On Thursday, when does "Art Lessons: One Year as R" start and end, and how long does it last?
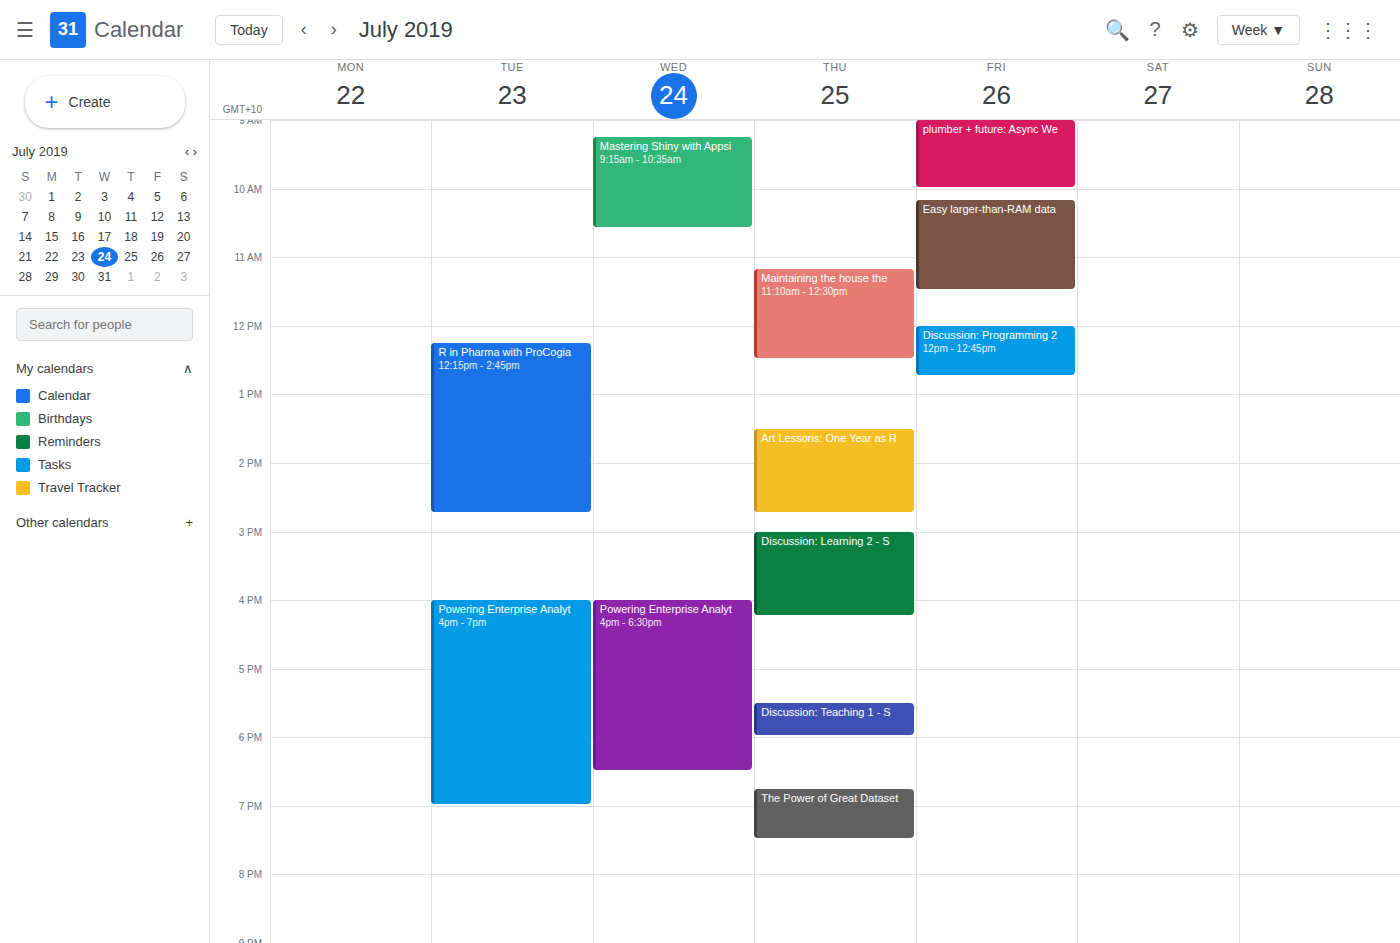
1:30 PM to 2:45 PM, 1 hour 15 minutes